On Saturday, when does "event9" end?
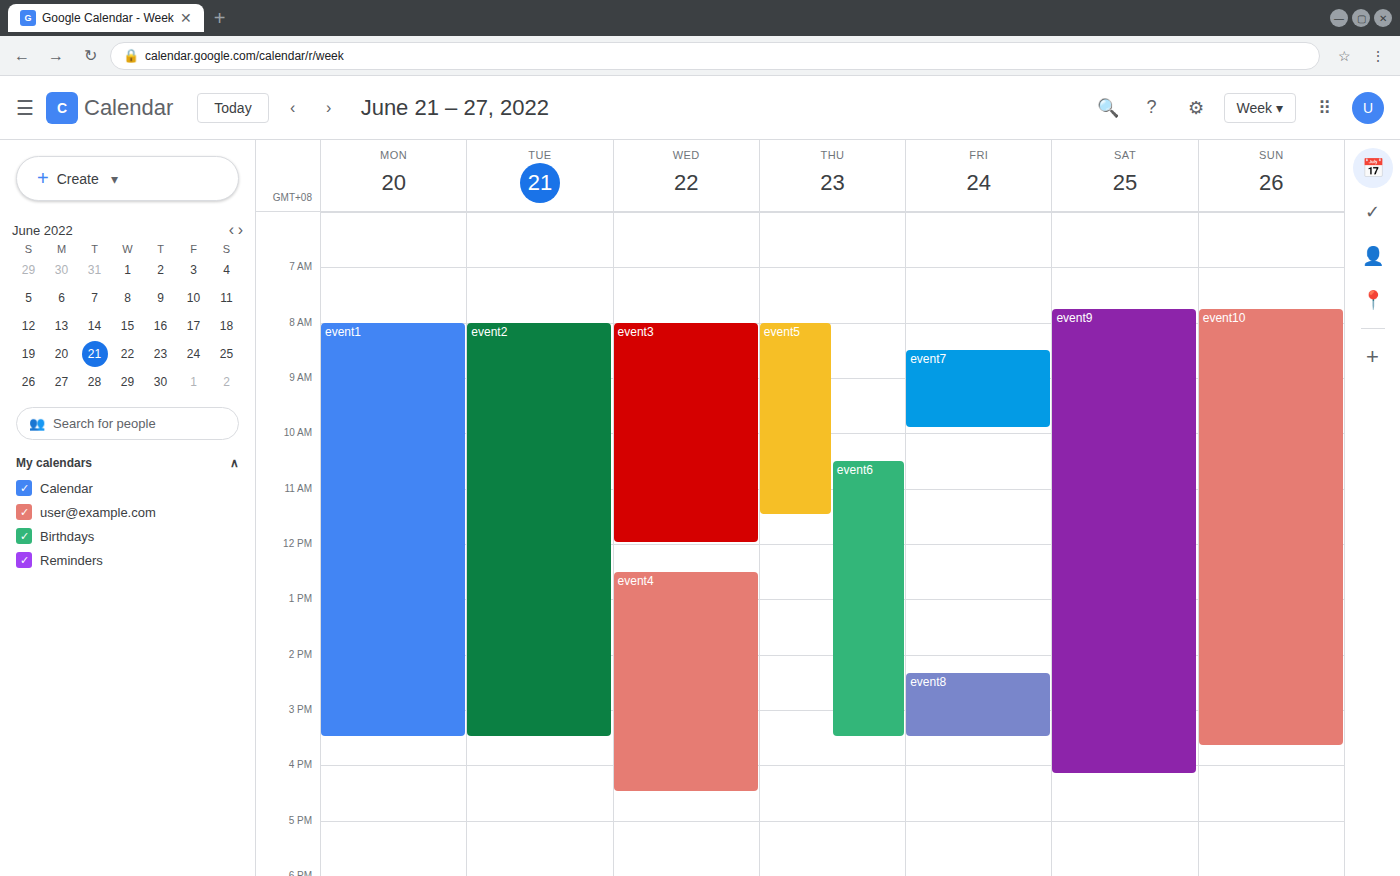
4:10 PM